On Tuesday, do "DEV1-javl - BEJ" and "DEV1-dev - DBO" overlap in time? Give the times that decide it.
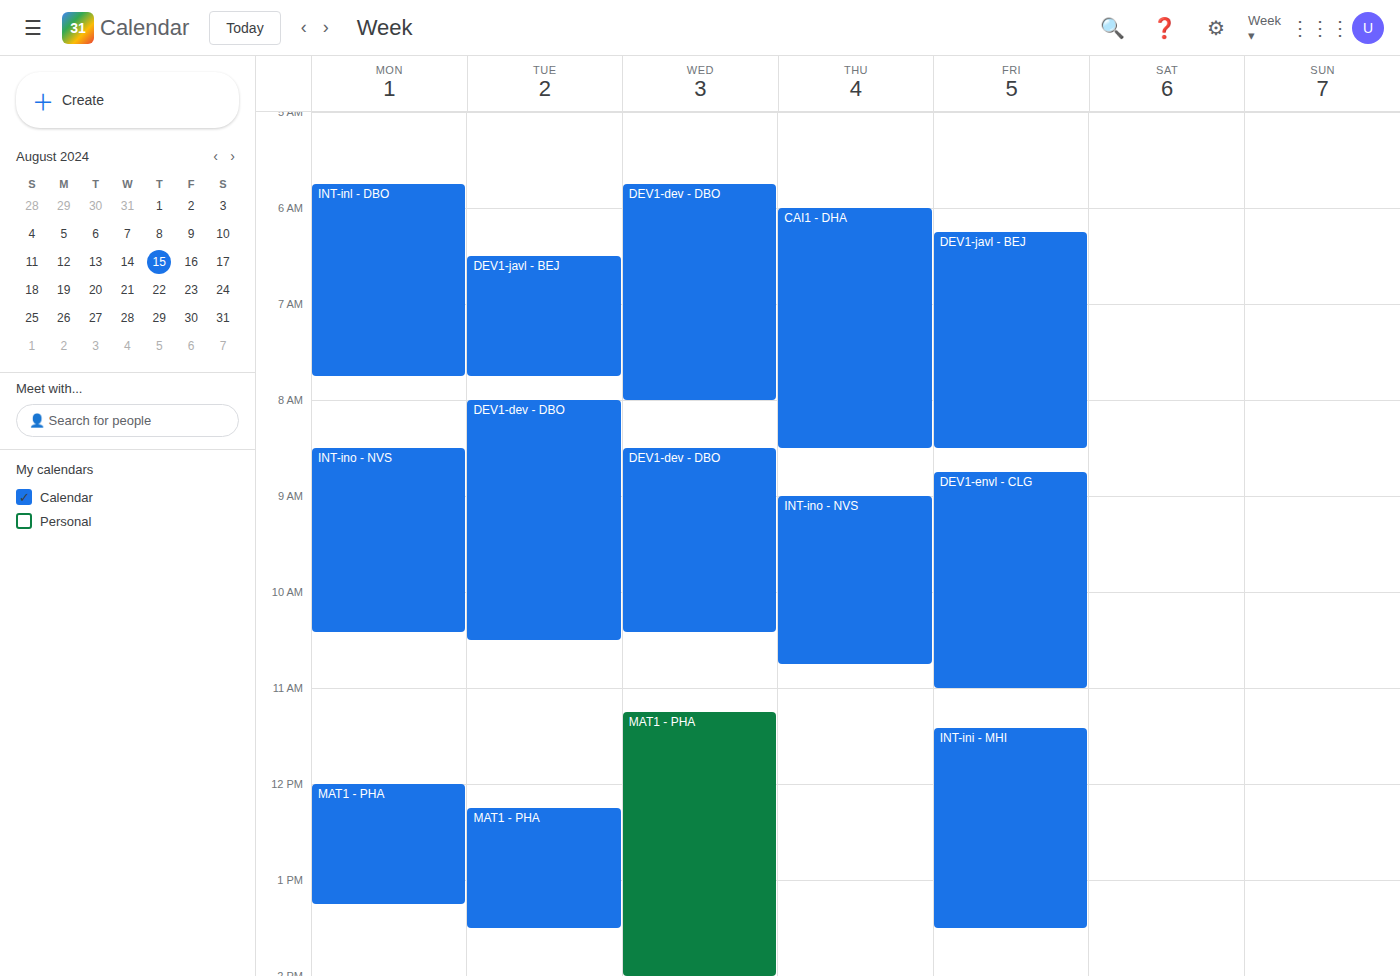
"DEV1-javl - BEJ" ends at 7:45 AM and "DEV1-dev - DBO" starts at 8:00 AM -- no overlap.